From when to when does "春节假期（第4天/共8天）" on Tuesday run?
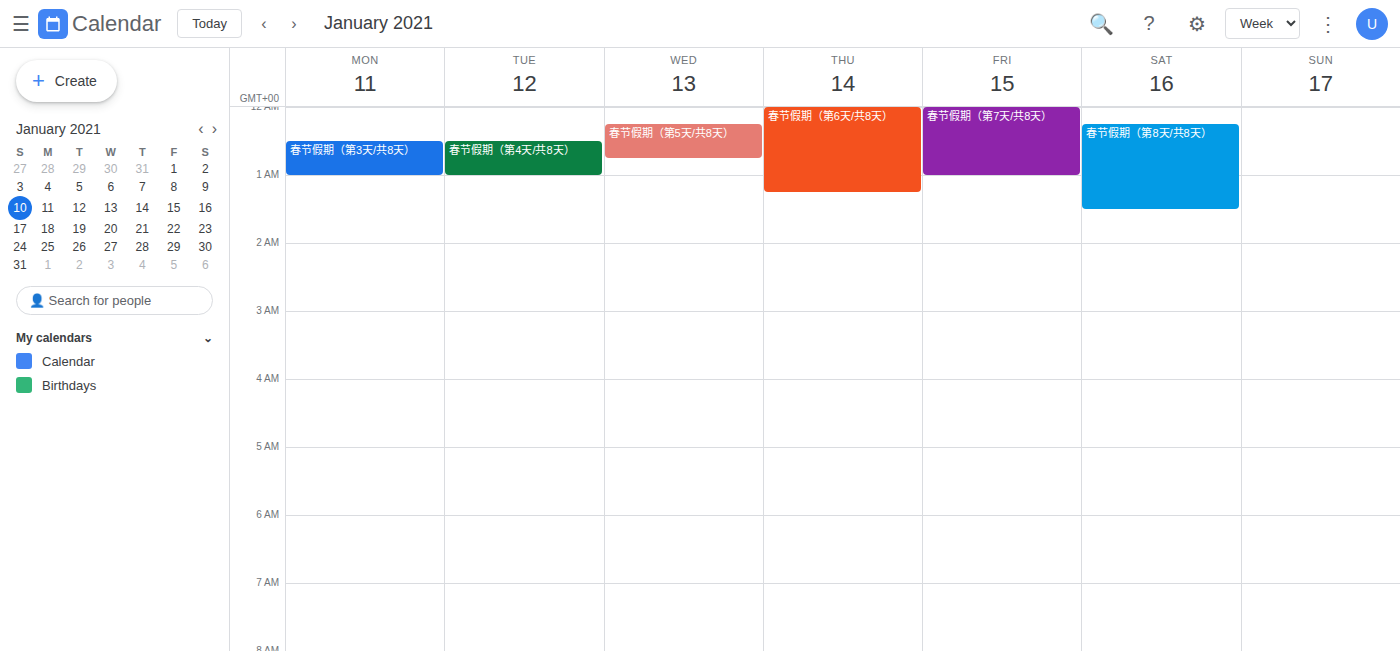
12:30 AM to 1:00 AM